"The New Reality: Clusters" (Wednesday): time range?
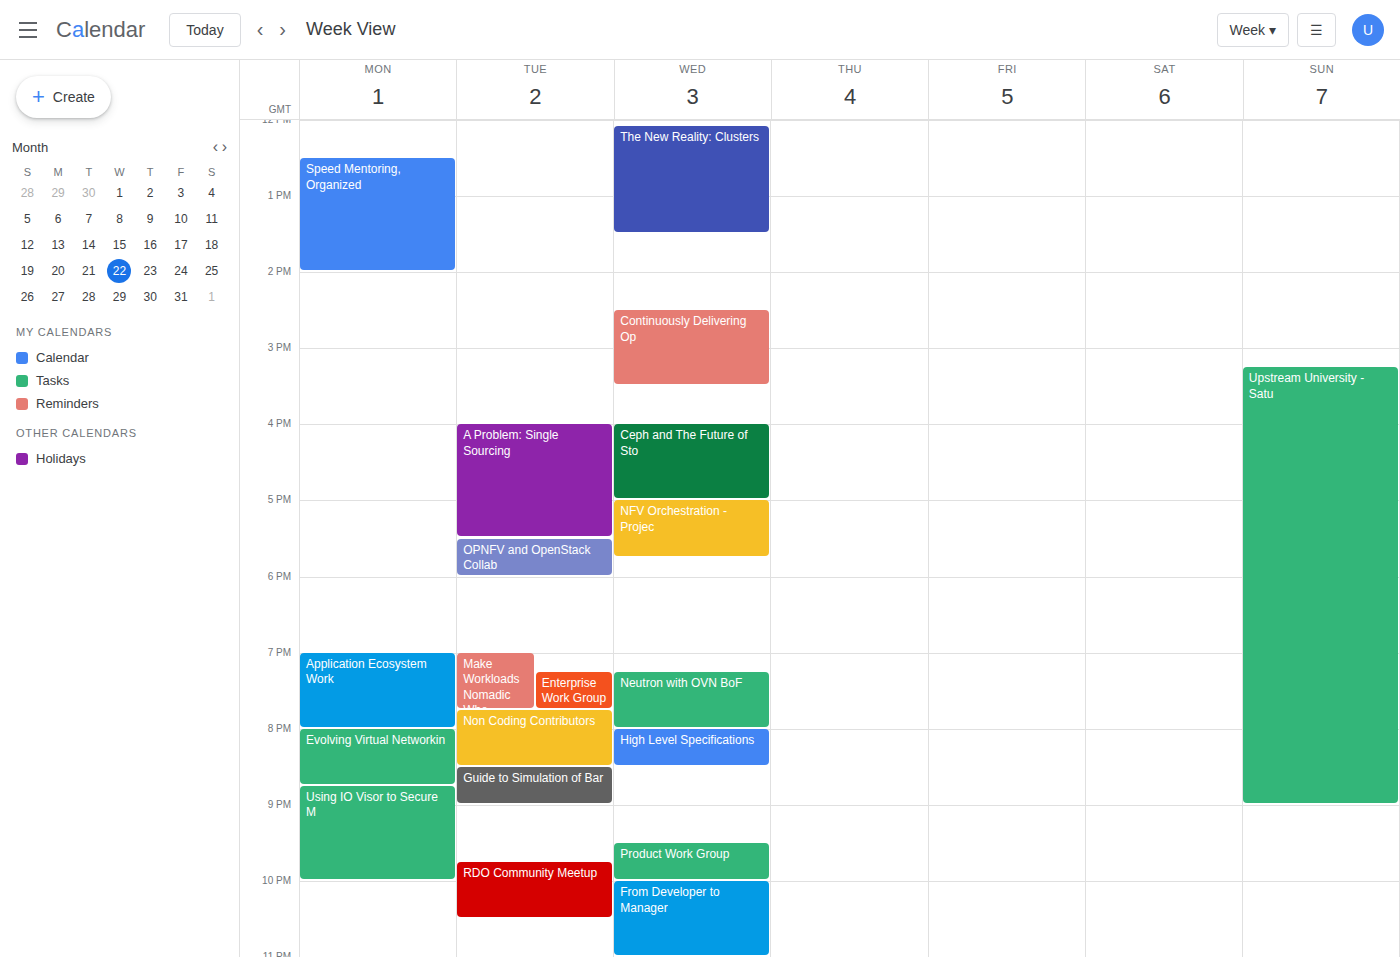
12:05 PM to 1:30 PM